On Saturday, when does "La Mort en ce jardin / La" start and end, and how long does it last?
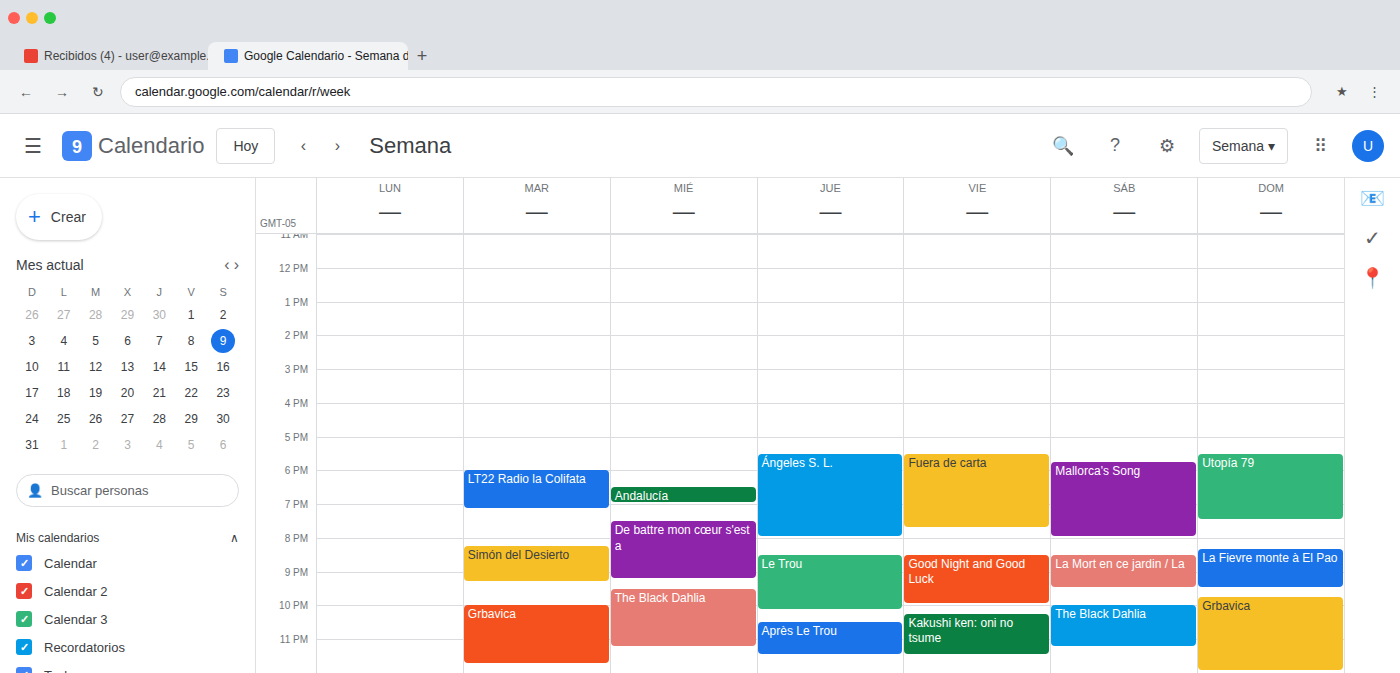
8:30 PM to 9:30 PM, 1 hour